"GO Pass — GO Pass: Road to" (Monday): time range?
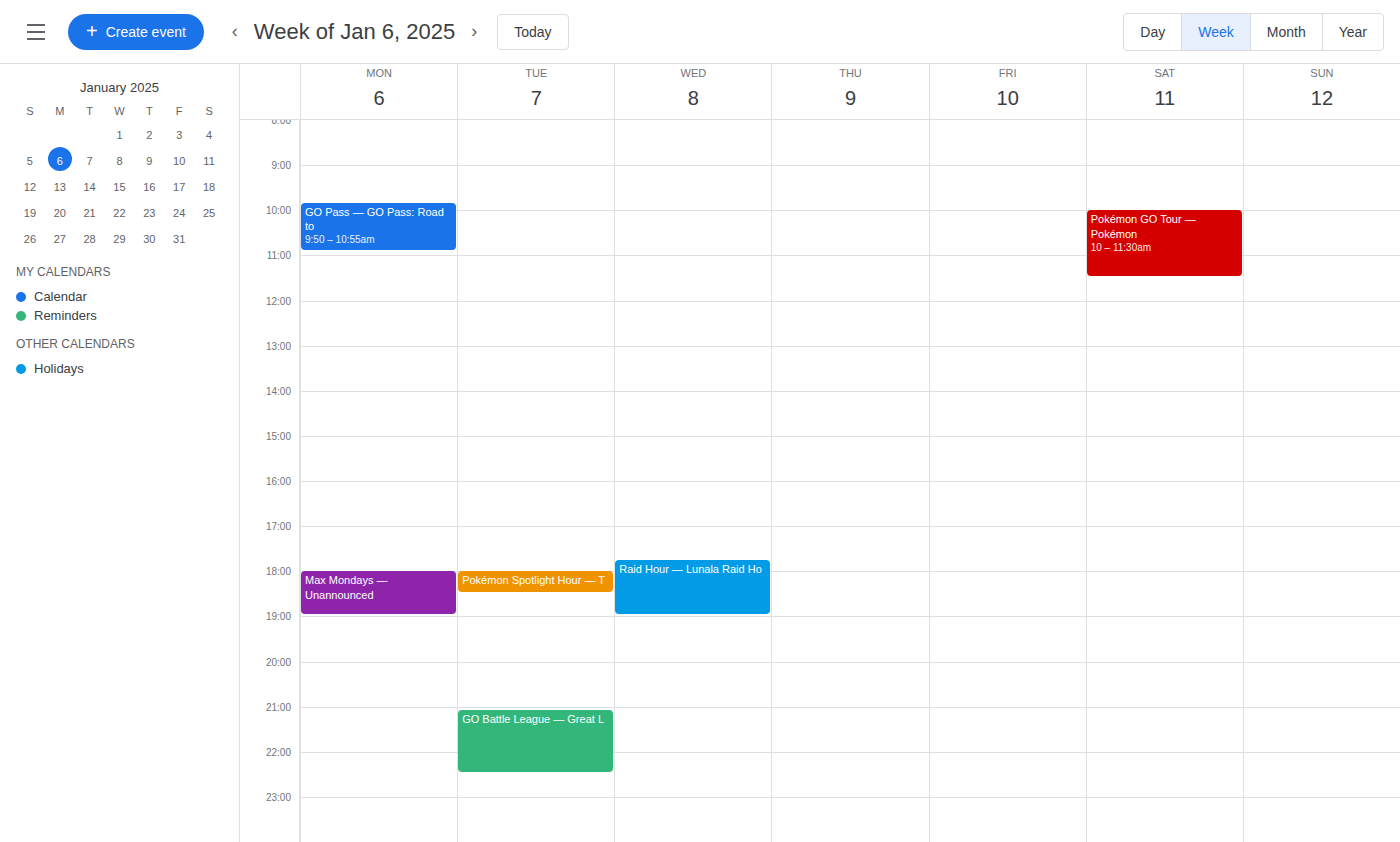
9:50 AM to 10:55 AM